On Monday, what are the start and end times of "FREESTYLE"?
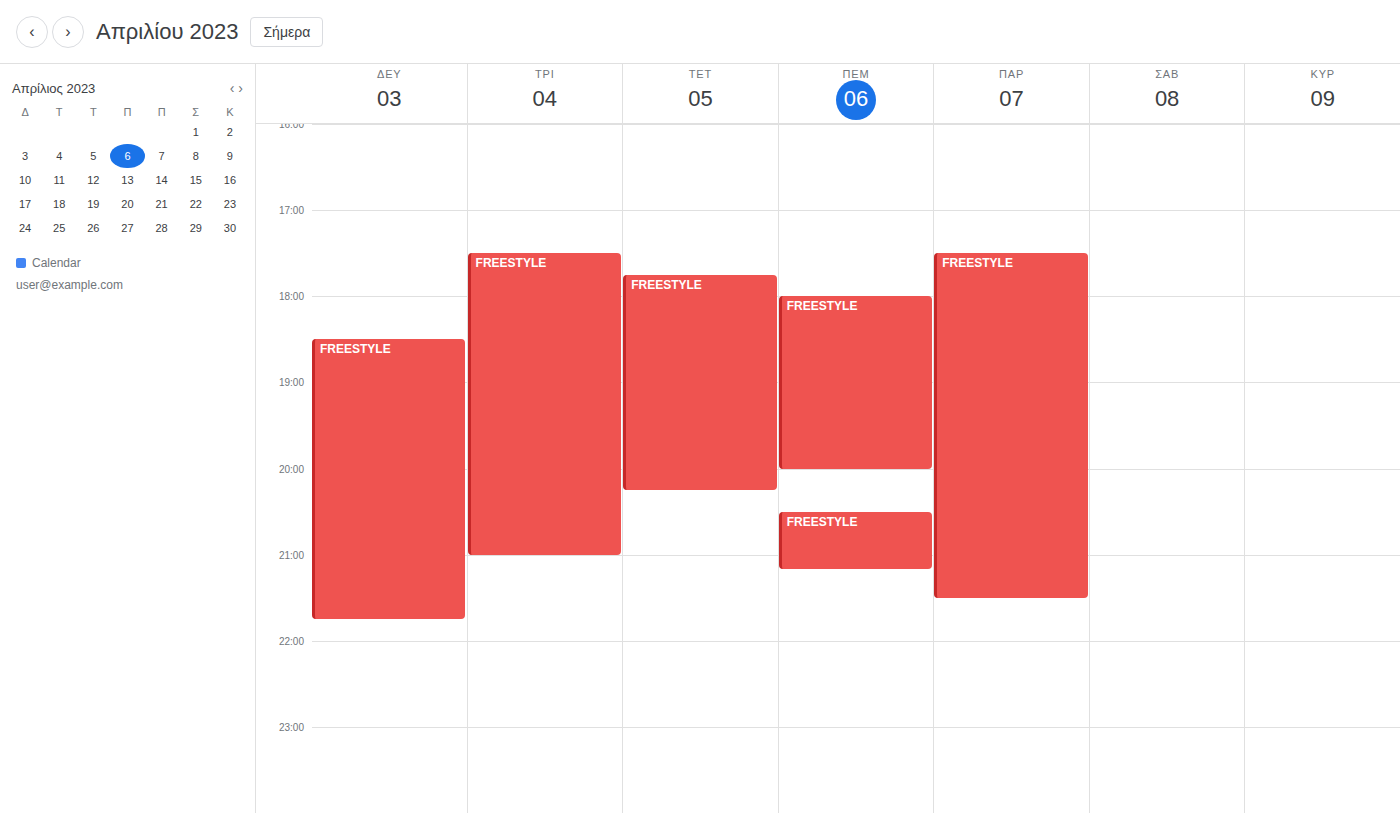
6:30 PM to 9:45 PM